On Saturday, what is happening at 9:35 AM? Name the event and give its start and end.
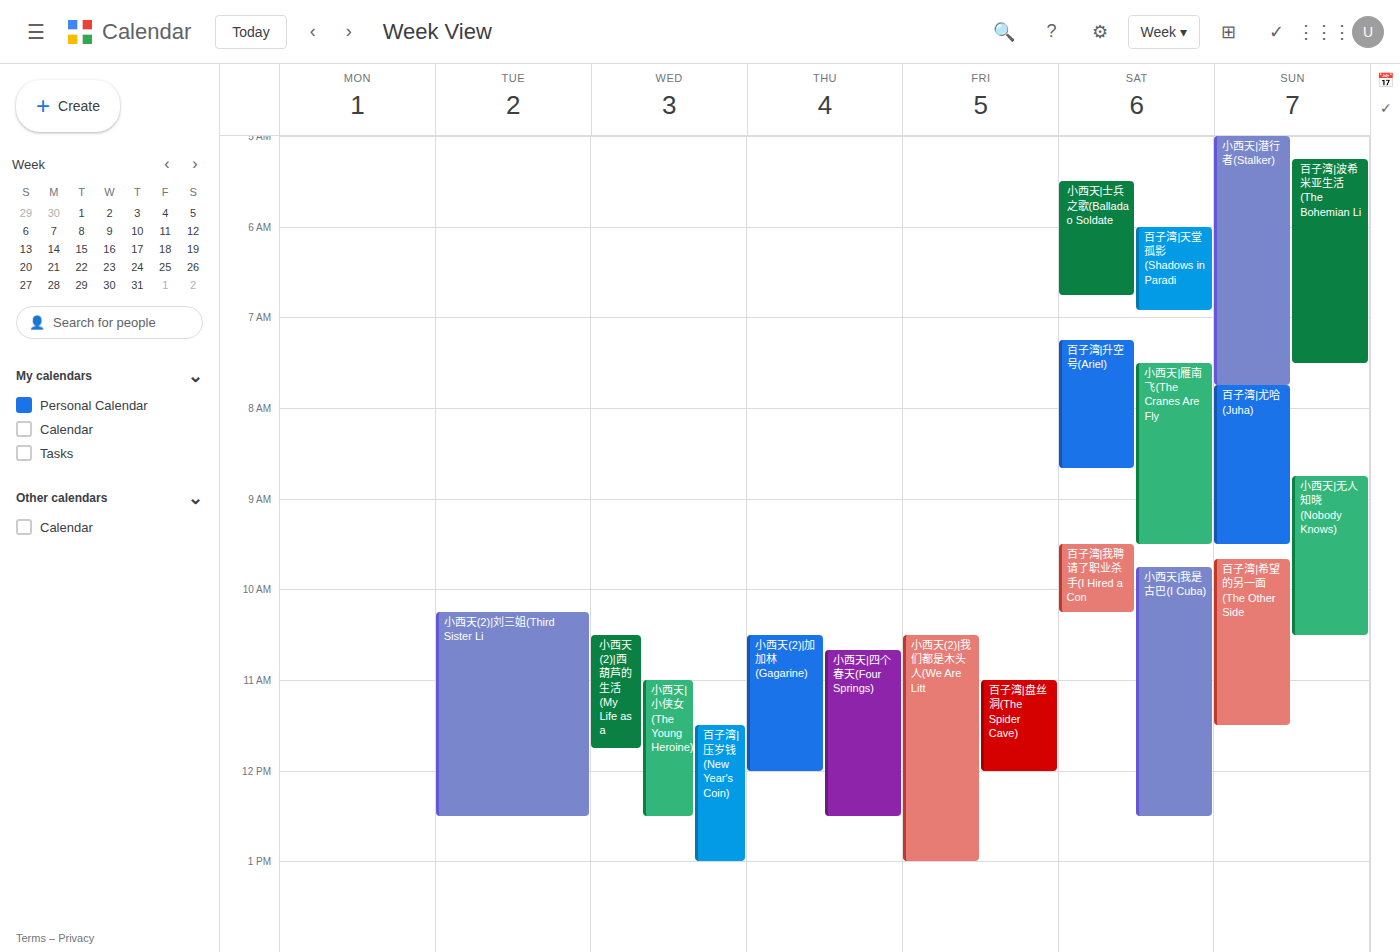
"百子湾|我聘请了职业杀手(I Hired a Con", 9:30 AM to 10:15 AM